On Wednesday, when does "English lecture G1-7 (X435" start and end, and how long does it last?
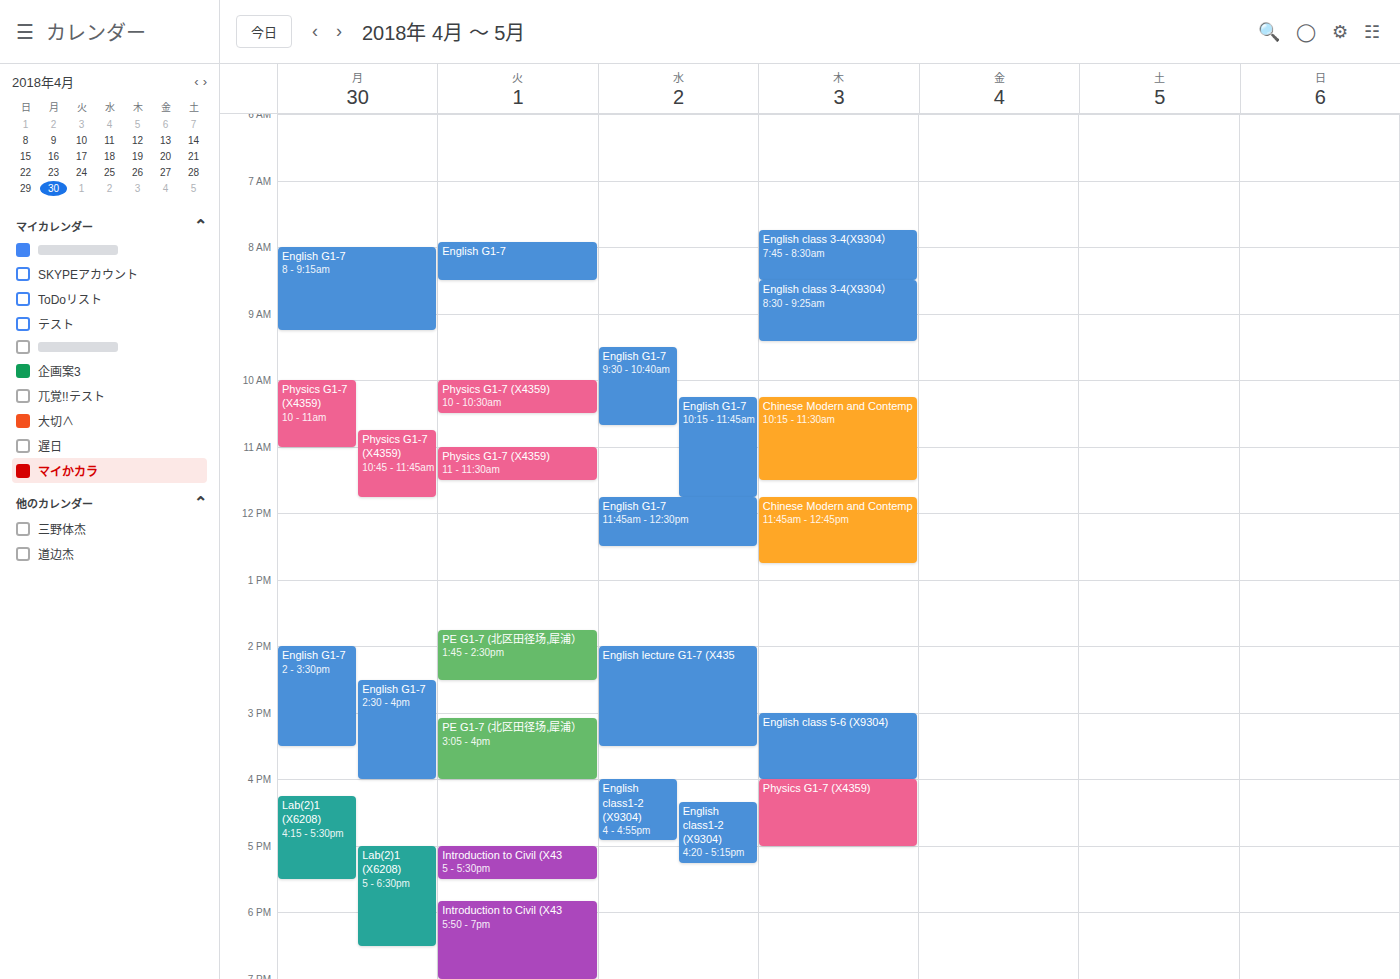
14:00 to 15:30, 1 hour 30 minutes